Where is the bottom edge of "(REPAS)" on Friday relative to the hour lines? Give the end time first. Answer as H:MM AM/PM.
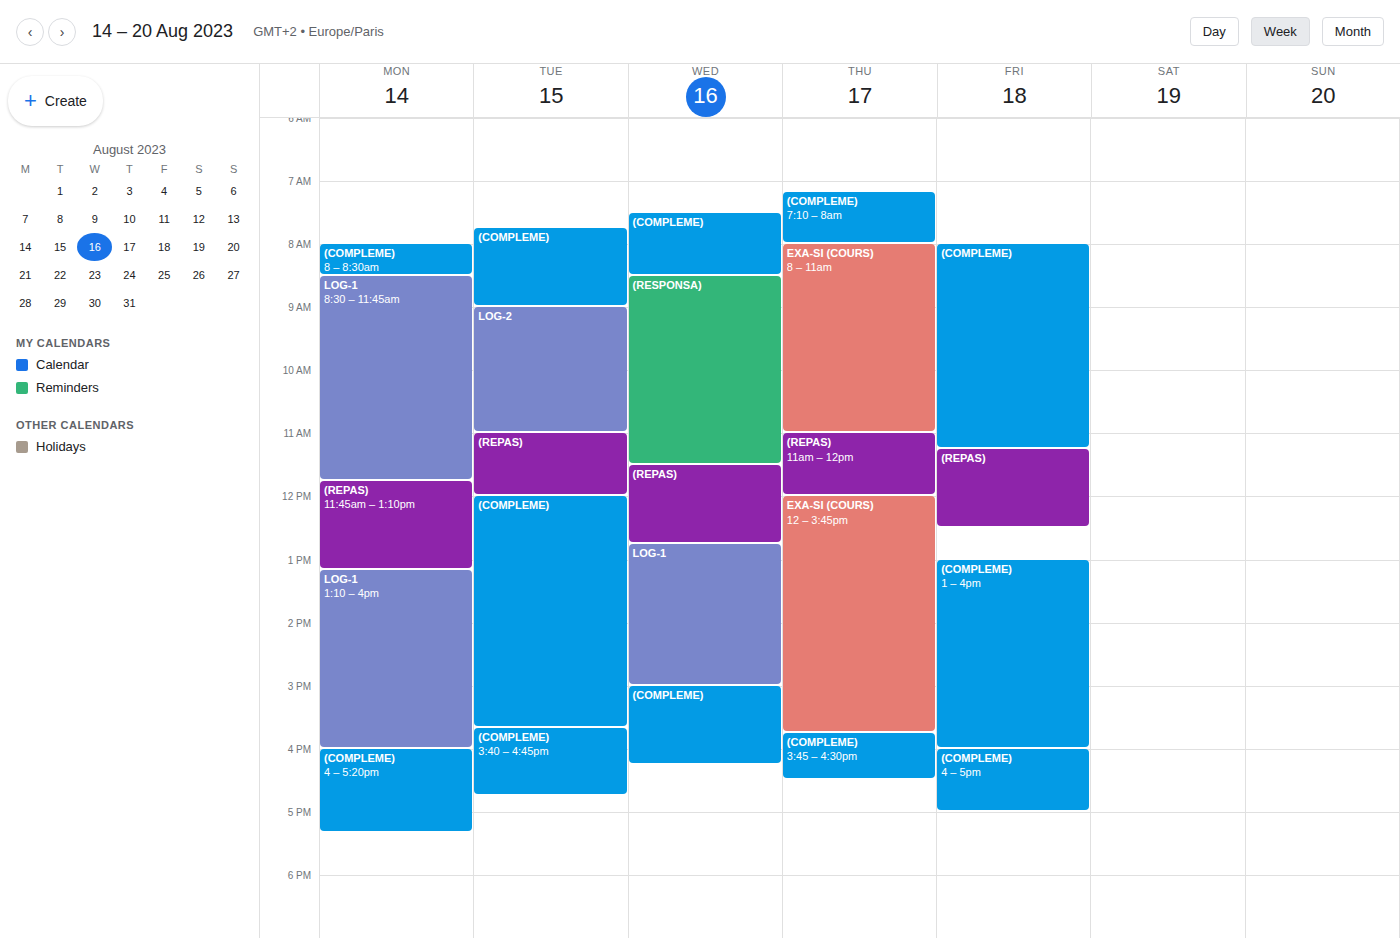
12:30 PM -- halfway between the 12 PM and 1 PM lines.